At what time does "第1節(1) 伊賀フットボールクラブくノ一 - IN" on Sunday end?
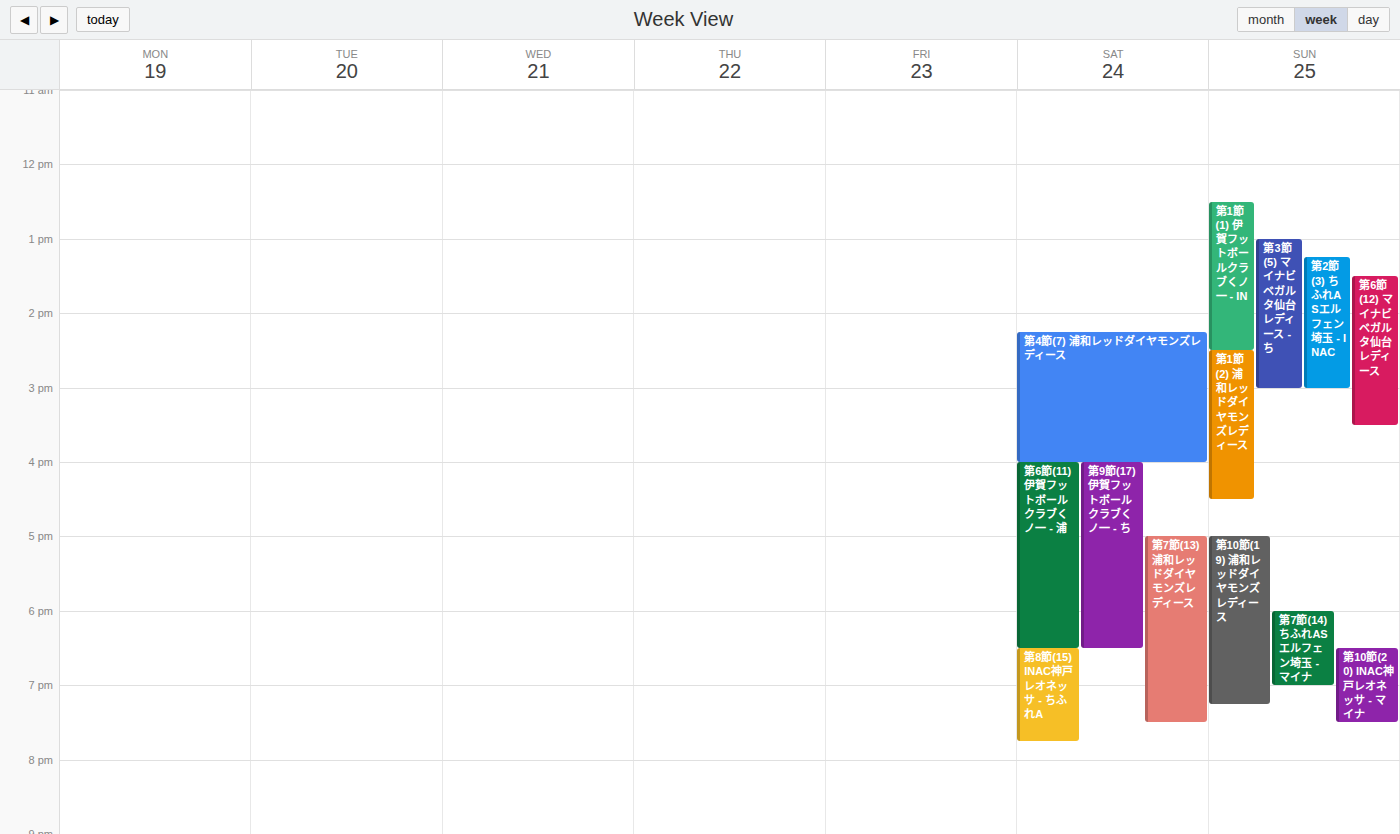
2:30 PM